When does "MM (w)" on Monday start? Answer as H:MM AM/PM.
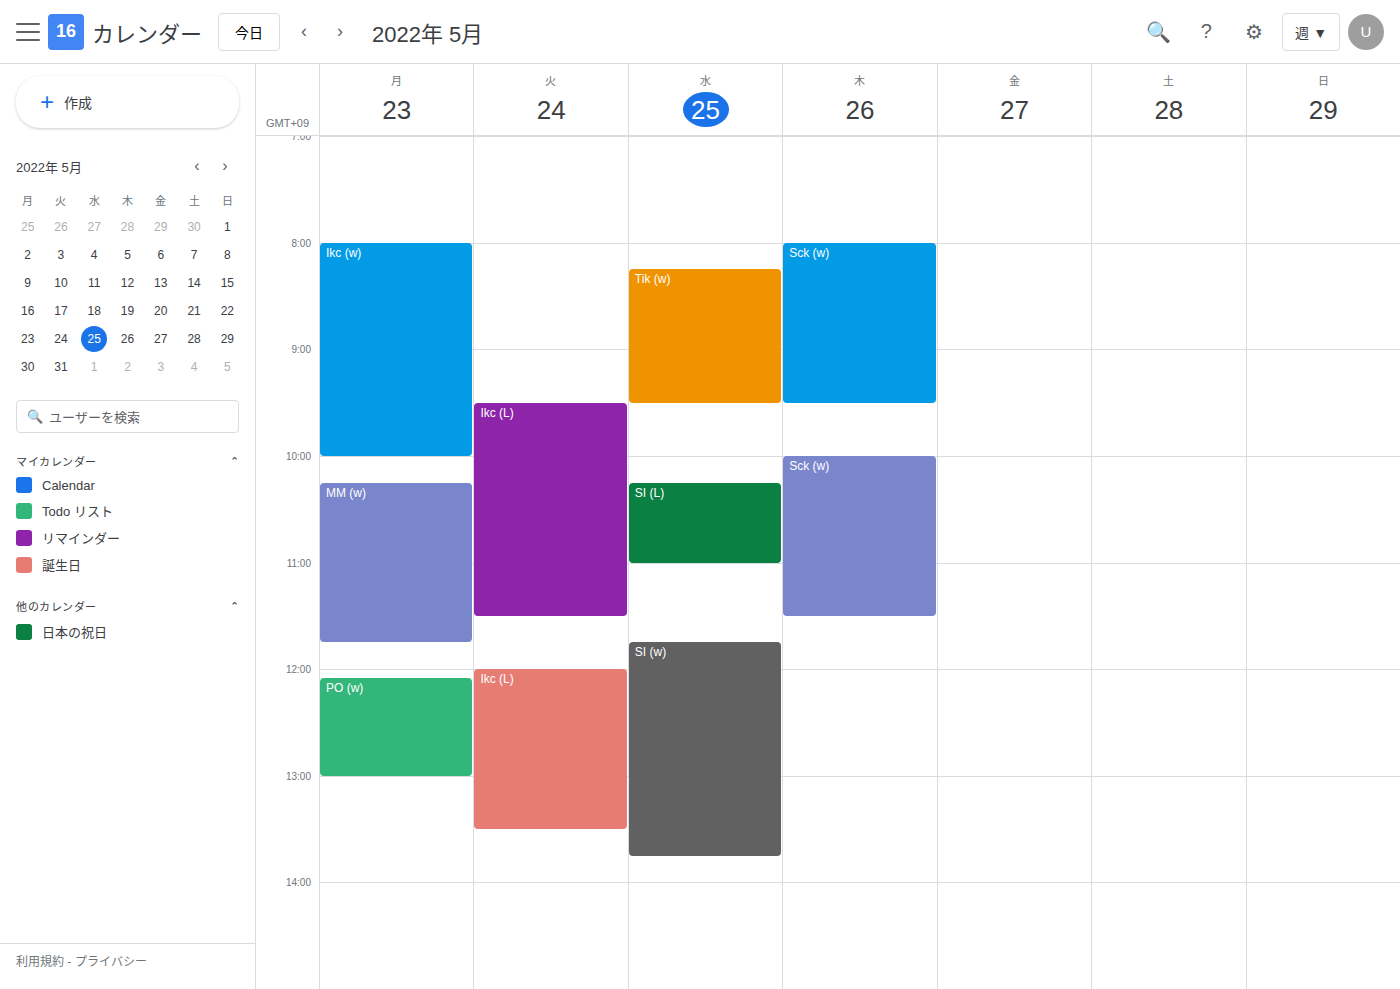
10:15 AM